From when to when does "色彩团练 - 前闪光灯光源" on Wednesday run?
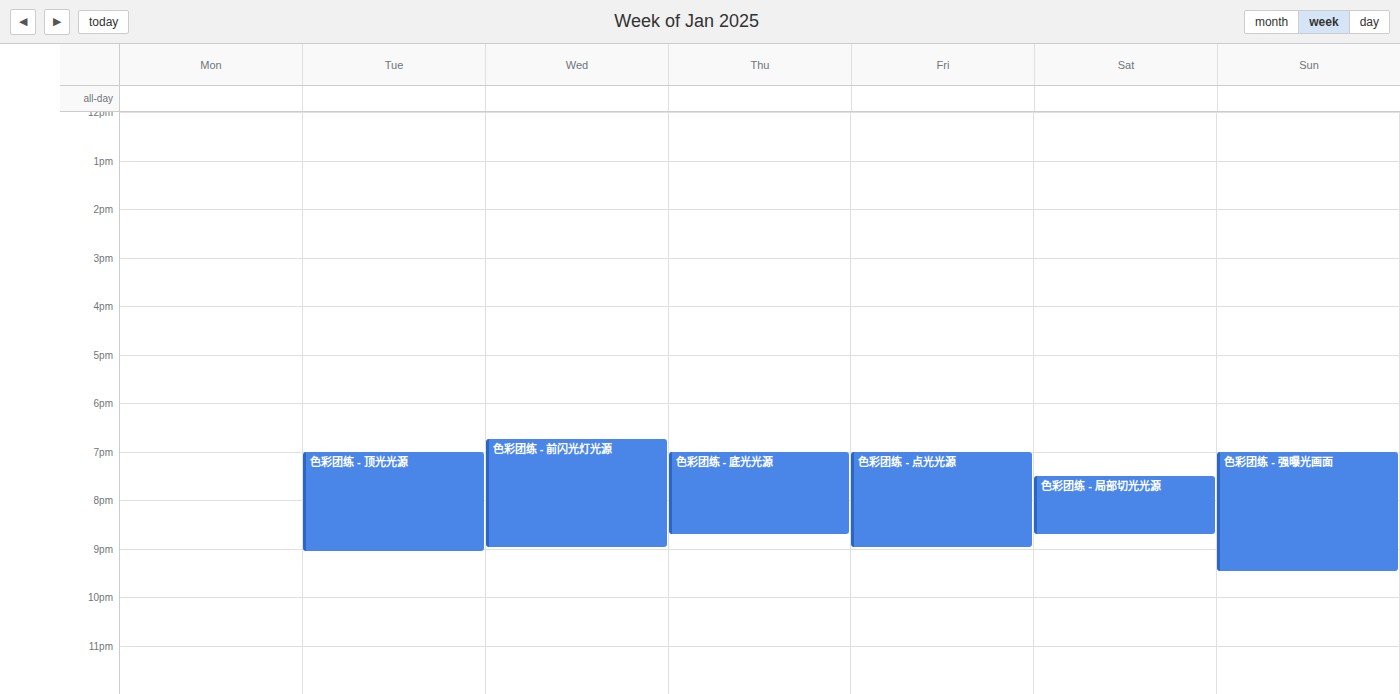
6:45 PM to 9:00 PM